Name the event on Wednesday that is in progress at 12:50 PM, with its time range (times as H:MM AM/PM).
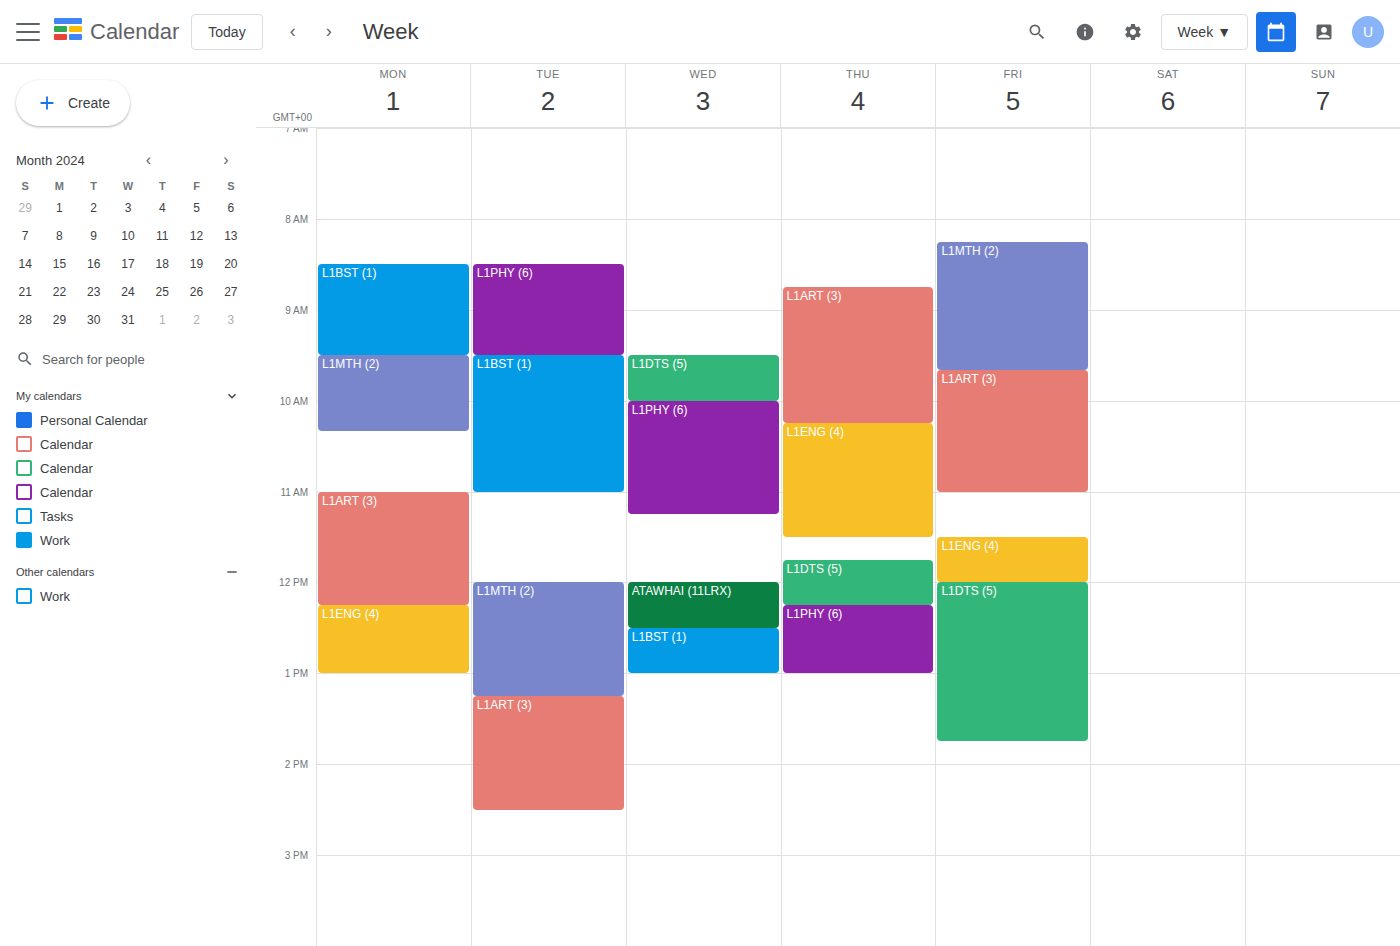
"L1BST (1)", 12:30 PM to 1:00 PM